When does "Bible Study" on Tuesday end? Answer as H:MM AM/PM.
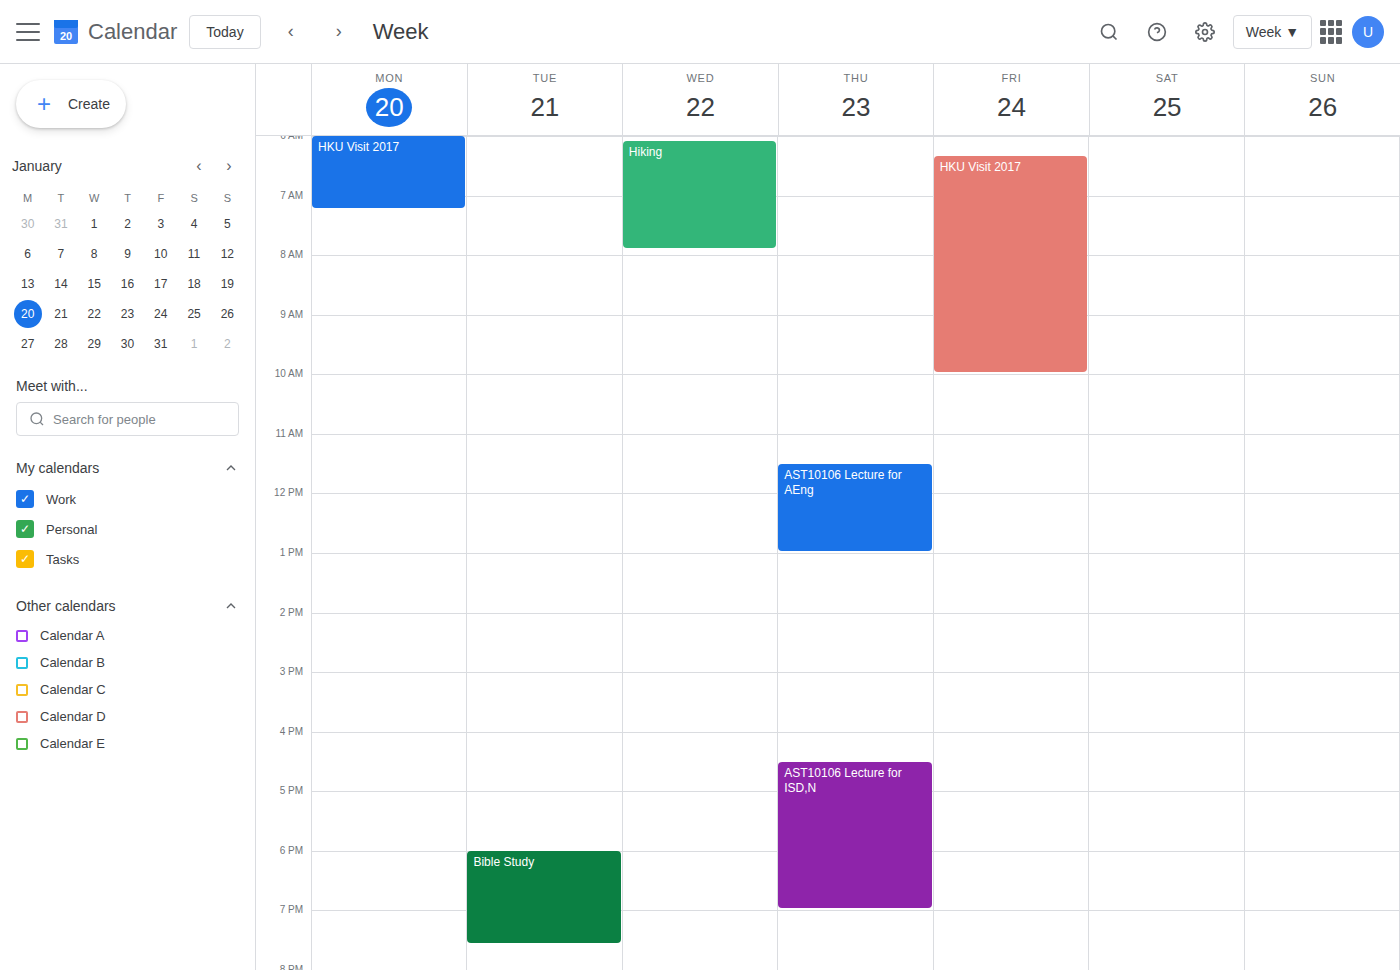
7:35 PM